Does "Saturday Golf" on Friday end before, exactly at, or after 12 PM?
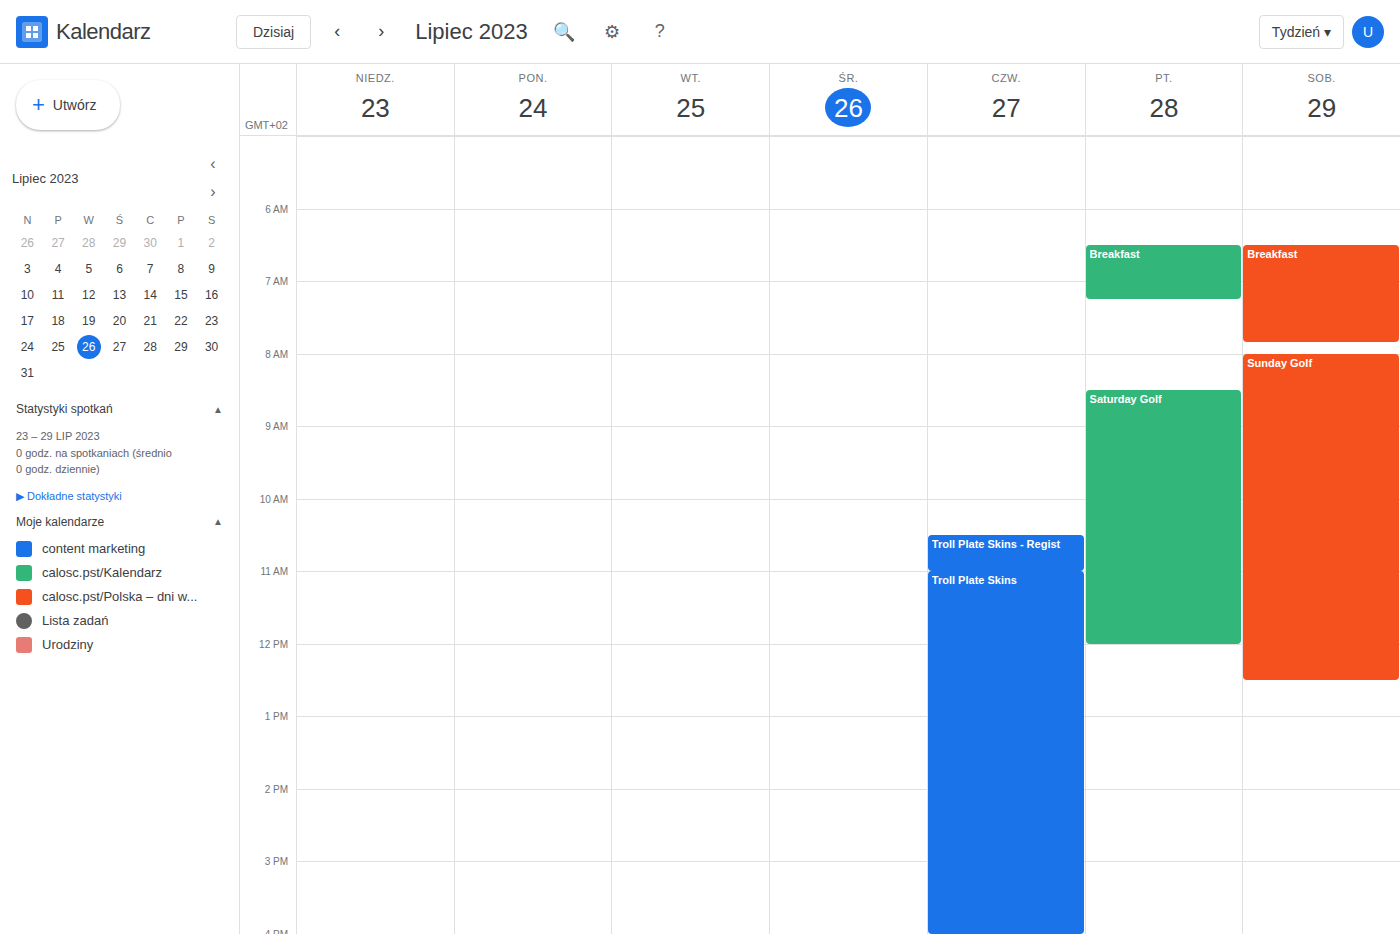
12:00 PM -- exactly at 12 PM, on the 12 PM line.